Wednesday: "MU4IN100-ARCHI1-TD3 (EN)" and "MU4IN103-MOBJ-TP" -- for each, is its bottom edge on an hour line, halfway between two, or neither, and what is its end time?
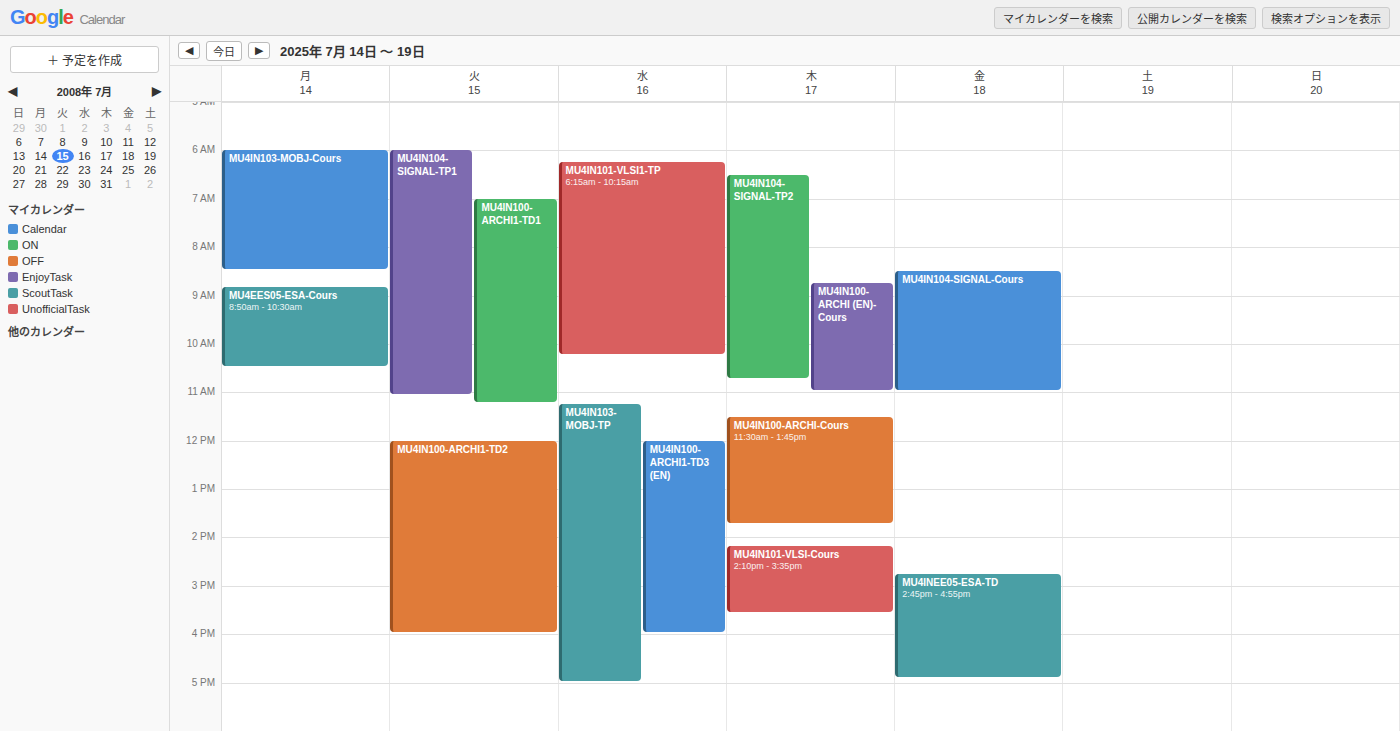
"MU4IN100-ARCHI1-TD3 (EN)": 16:00, exactly on the 16:00 line. "MU4IN103-MOBJ-TP": 17:00, exactly on the 17:00 line.